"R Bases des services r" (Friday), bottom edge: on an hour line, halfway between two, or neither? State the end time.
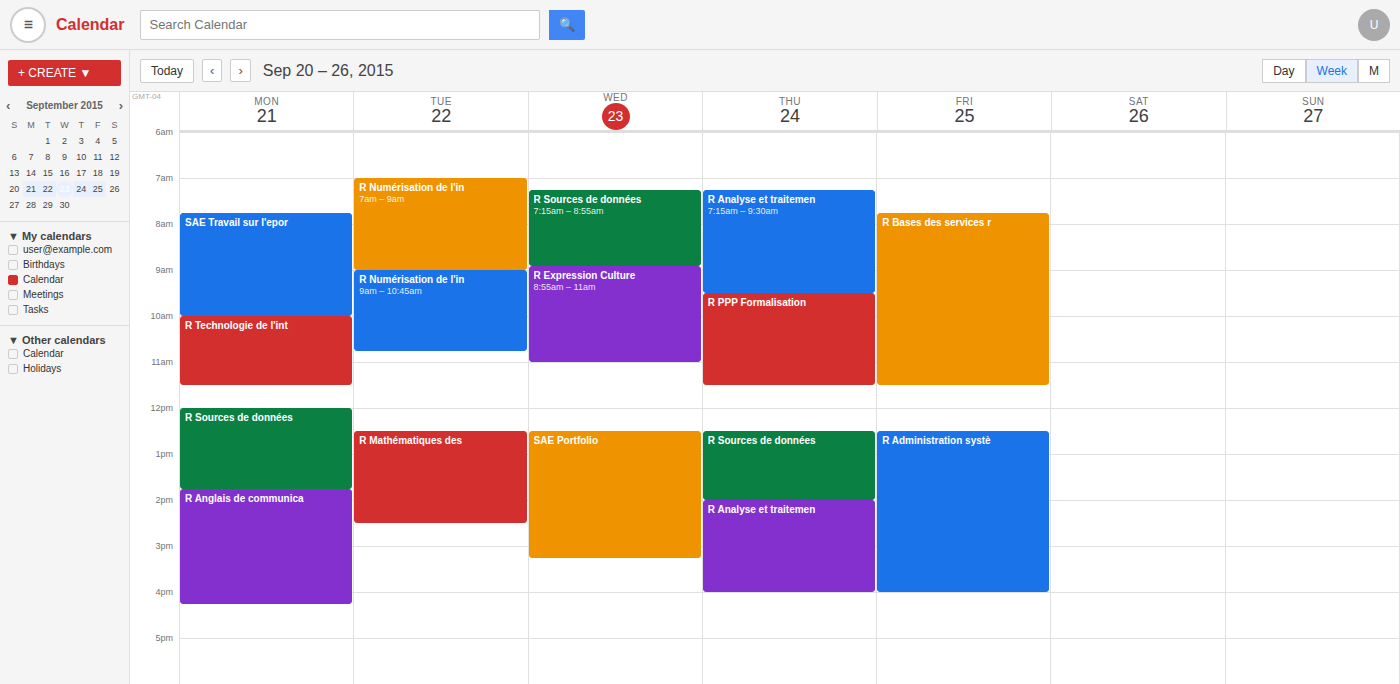
11:30 AM -- halfway between the 11 AM and 12 PM lines.